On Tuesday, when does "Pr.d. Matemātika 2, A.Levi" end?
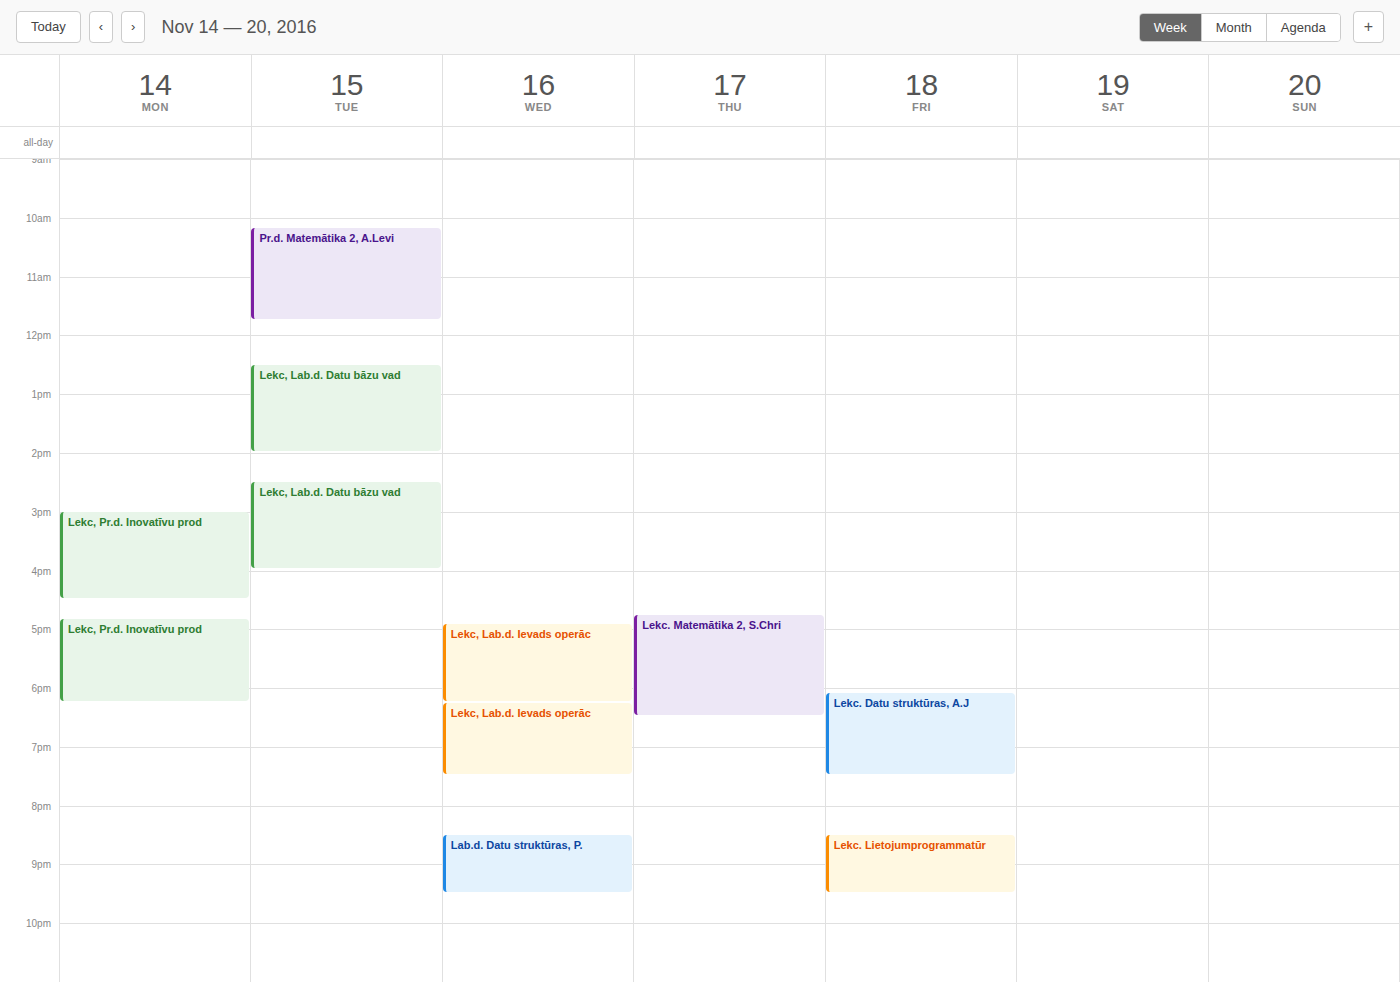
11:45 AM